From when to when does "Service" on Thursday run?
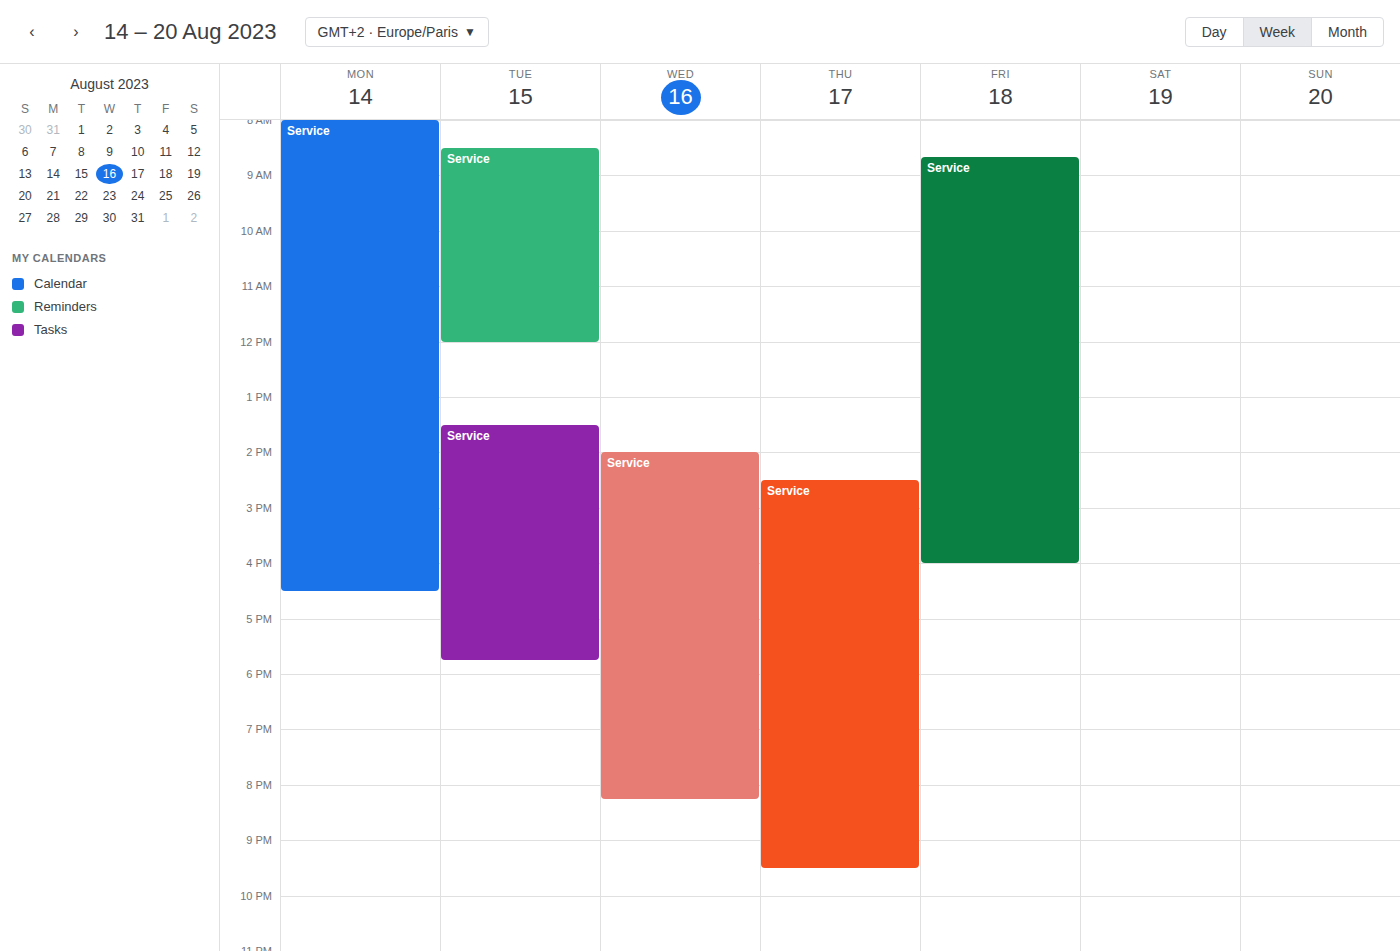
2:30 PM to 9:30 PM